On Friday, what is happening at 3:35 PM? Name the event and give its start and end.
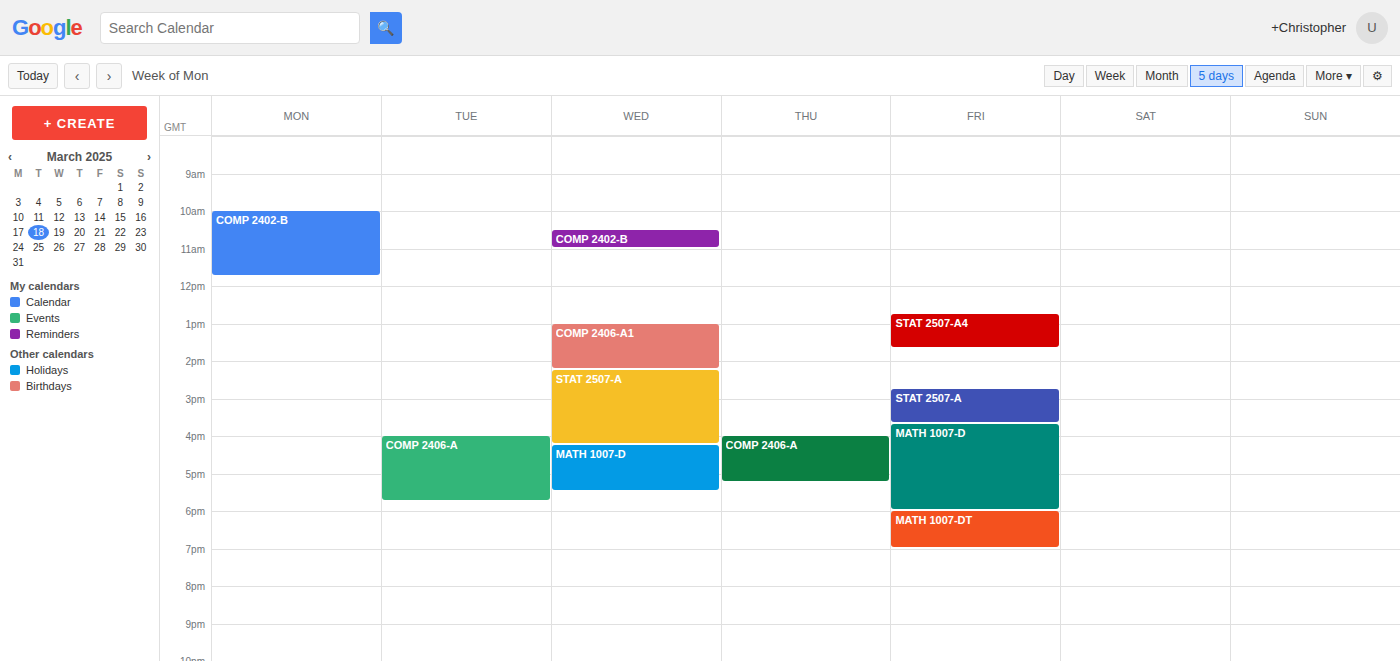
"STAT 2507-A", 2:45 PM to 3:40 PM